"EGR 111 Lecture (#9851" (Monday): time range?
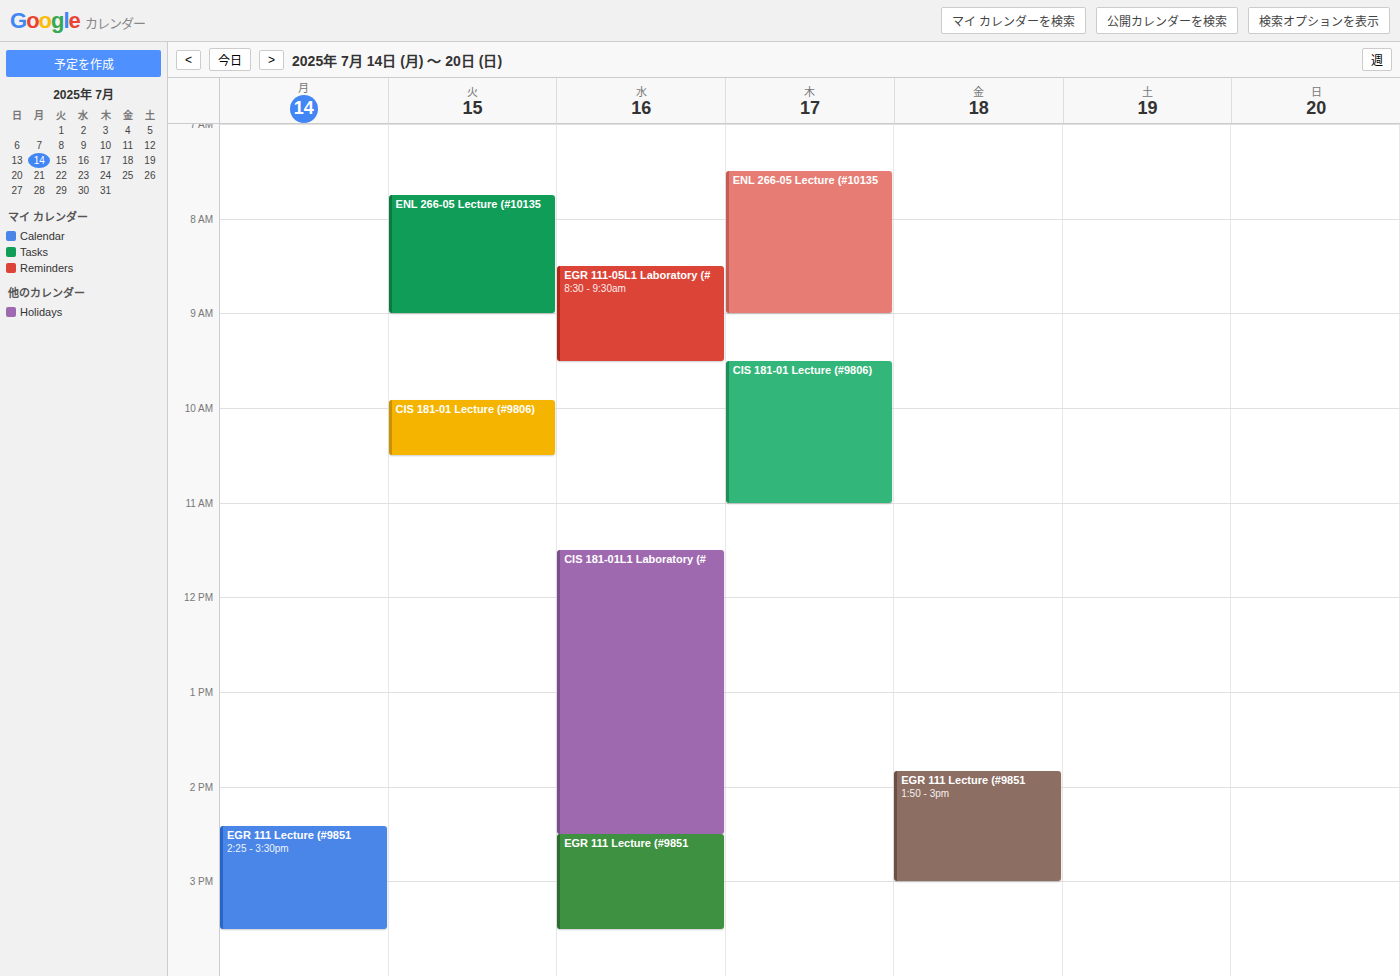
14:25 to 15:30